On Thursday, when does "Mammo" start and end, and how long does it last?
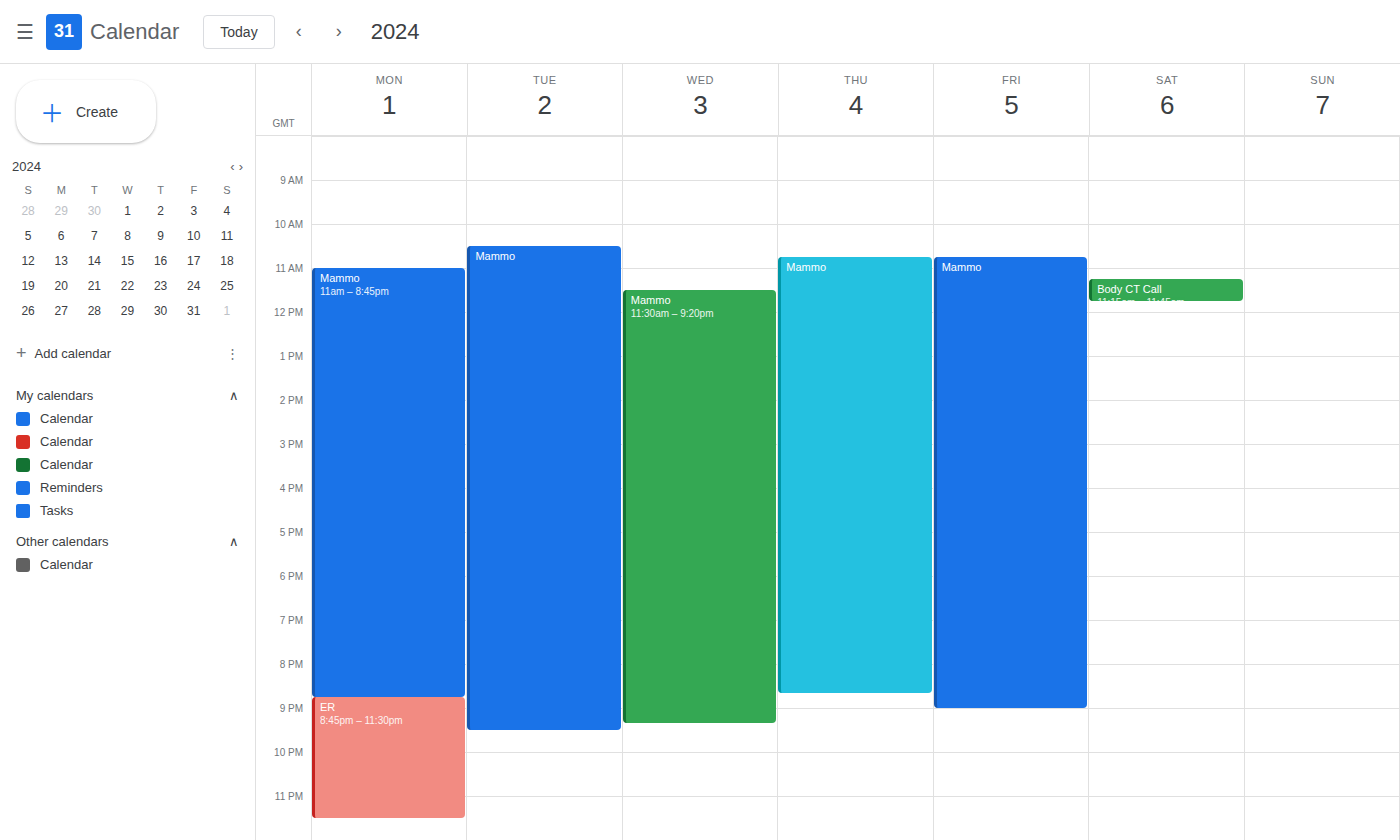
10:45 AM to 8:40 PM, 9 hours 55 minutes